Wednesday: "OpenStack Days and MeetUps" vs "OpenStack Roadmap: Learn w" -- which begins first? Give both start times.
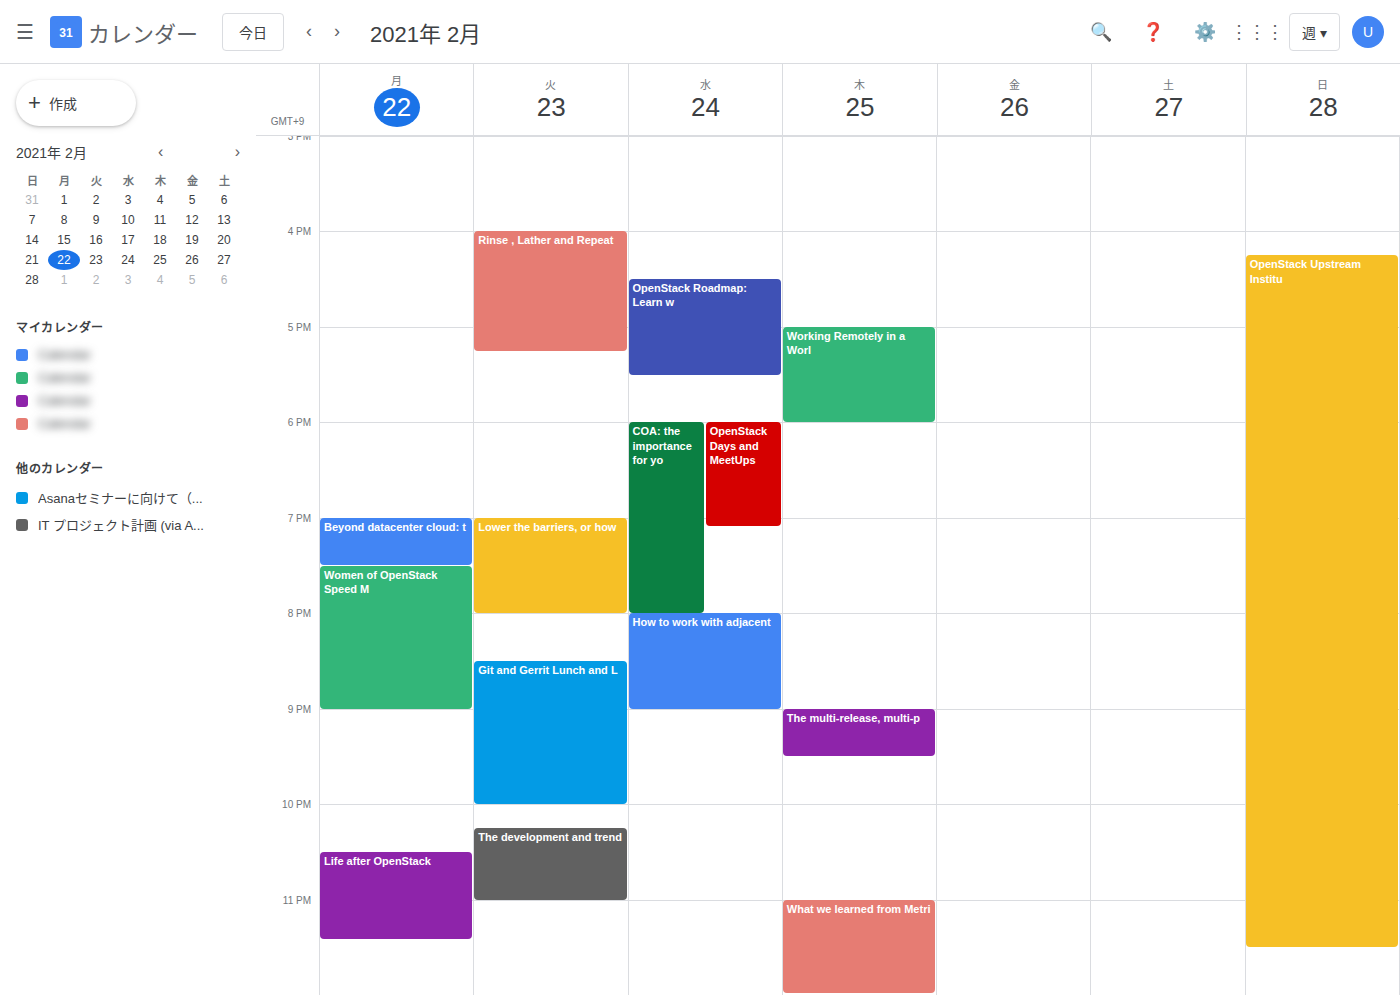
"OpenStack Roadmap: Learn w" 4:30 PM; "OpenStack Days and MeetUps" 6:00 PM.